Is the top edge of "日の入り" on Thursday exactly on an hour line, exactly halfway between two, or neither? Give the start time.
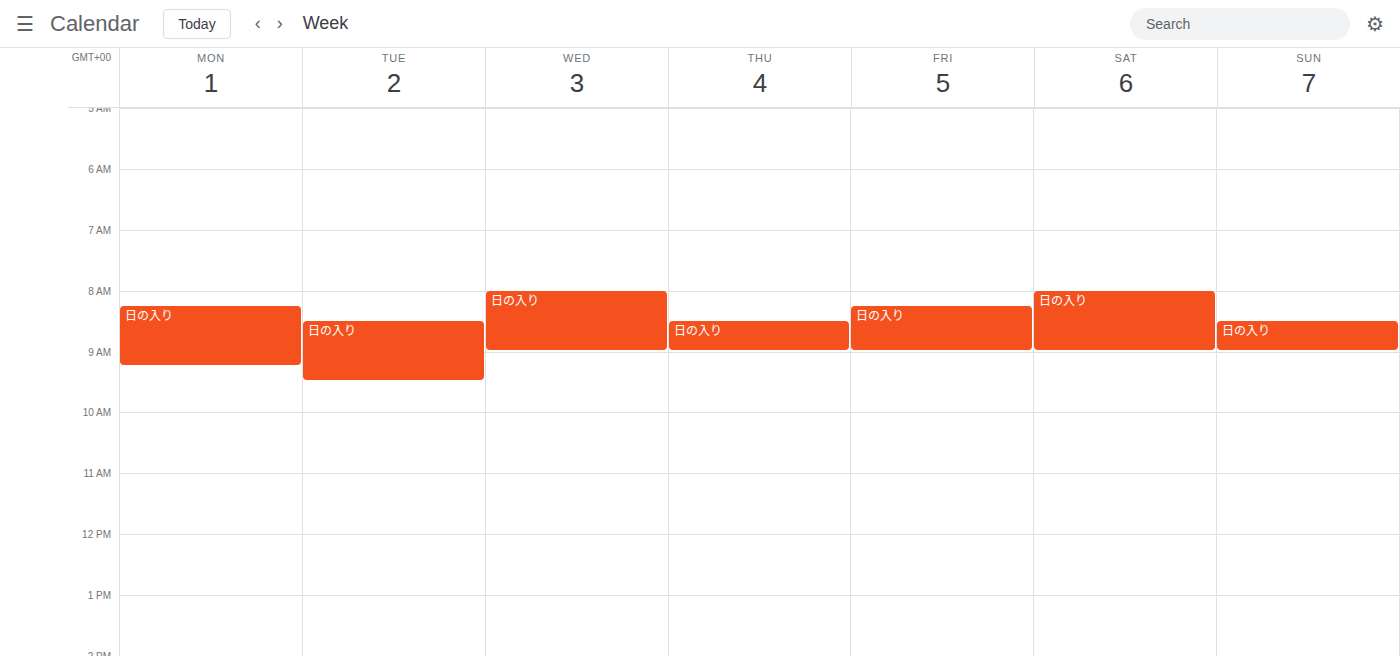
8:30 AM -- halfway between the 8 AM and 9 AM lines.